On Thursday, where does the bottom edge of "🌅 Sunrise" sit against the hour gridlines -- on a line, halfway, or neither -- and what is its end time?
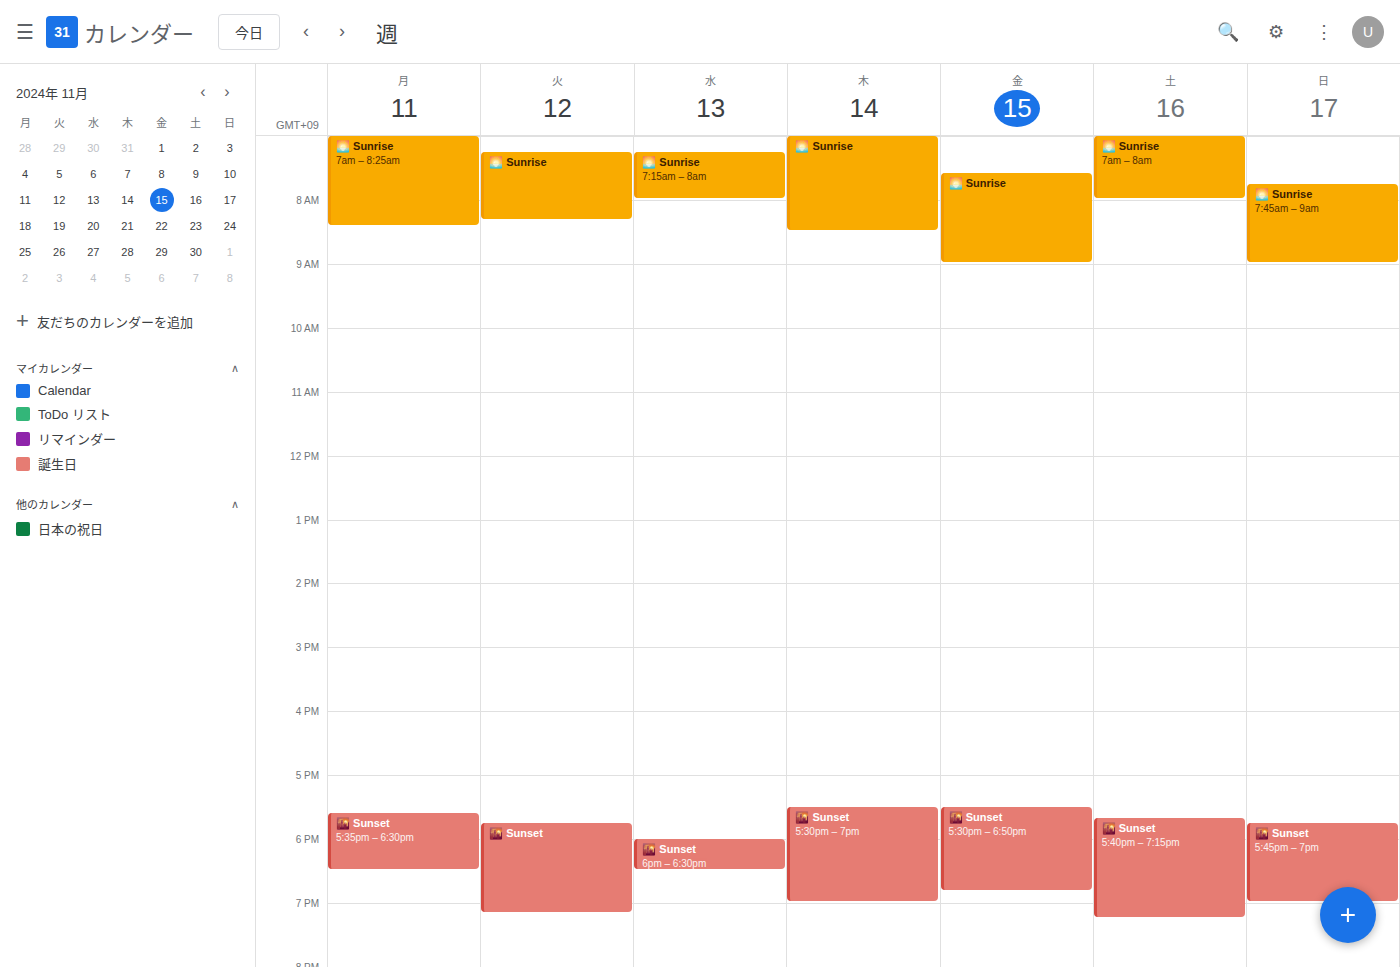
8:30 AM -- halfway between the 8 AM and 9 AM lines.